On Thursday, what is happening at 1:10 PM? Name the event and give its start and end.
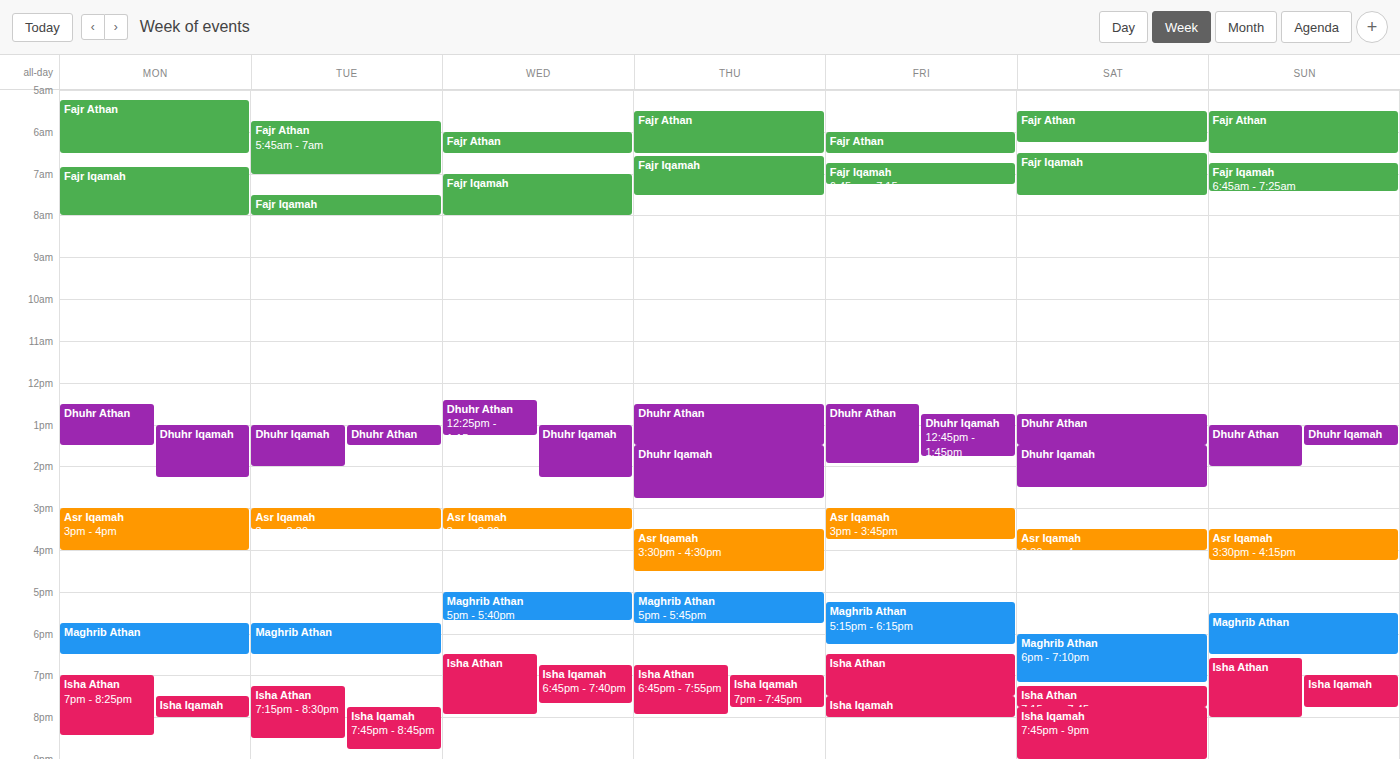
"Dhuhr Athan", 12:30 PM to 1:30 PM